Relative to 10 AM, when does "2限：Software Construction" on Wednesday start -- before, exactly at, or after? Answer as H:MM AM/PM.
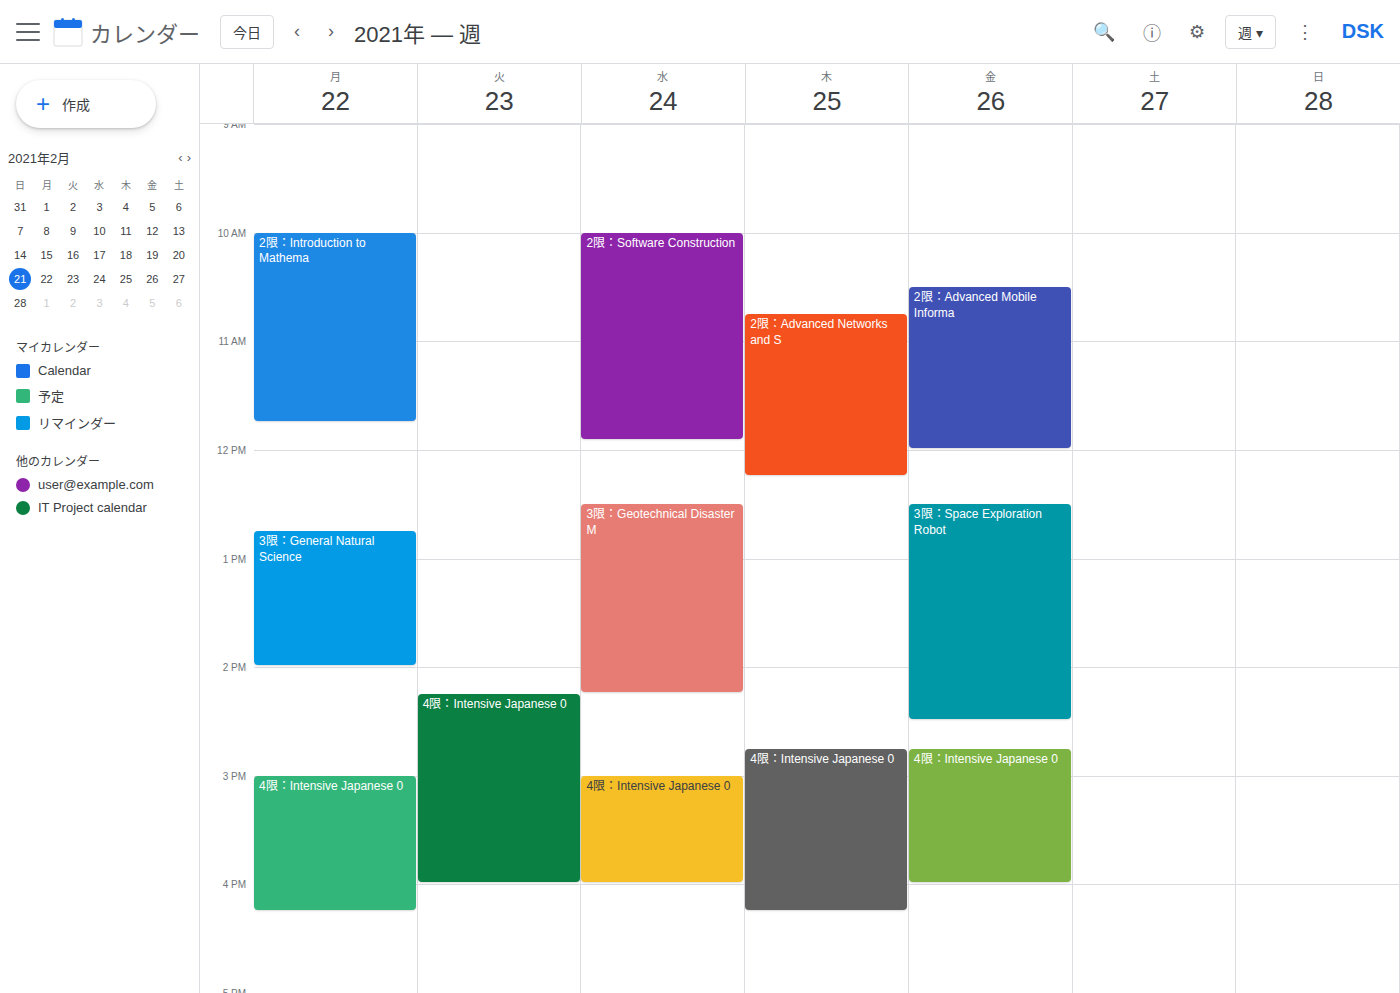
10:00 AM -- exactly at 10 AM, on the 10 AM line.